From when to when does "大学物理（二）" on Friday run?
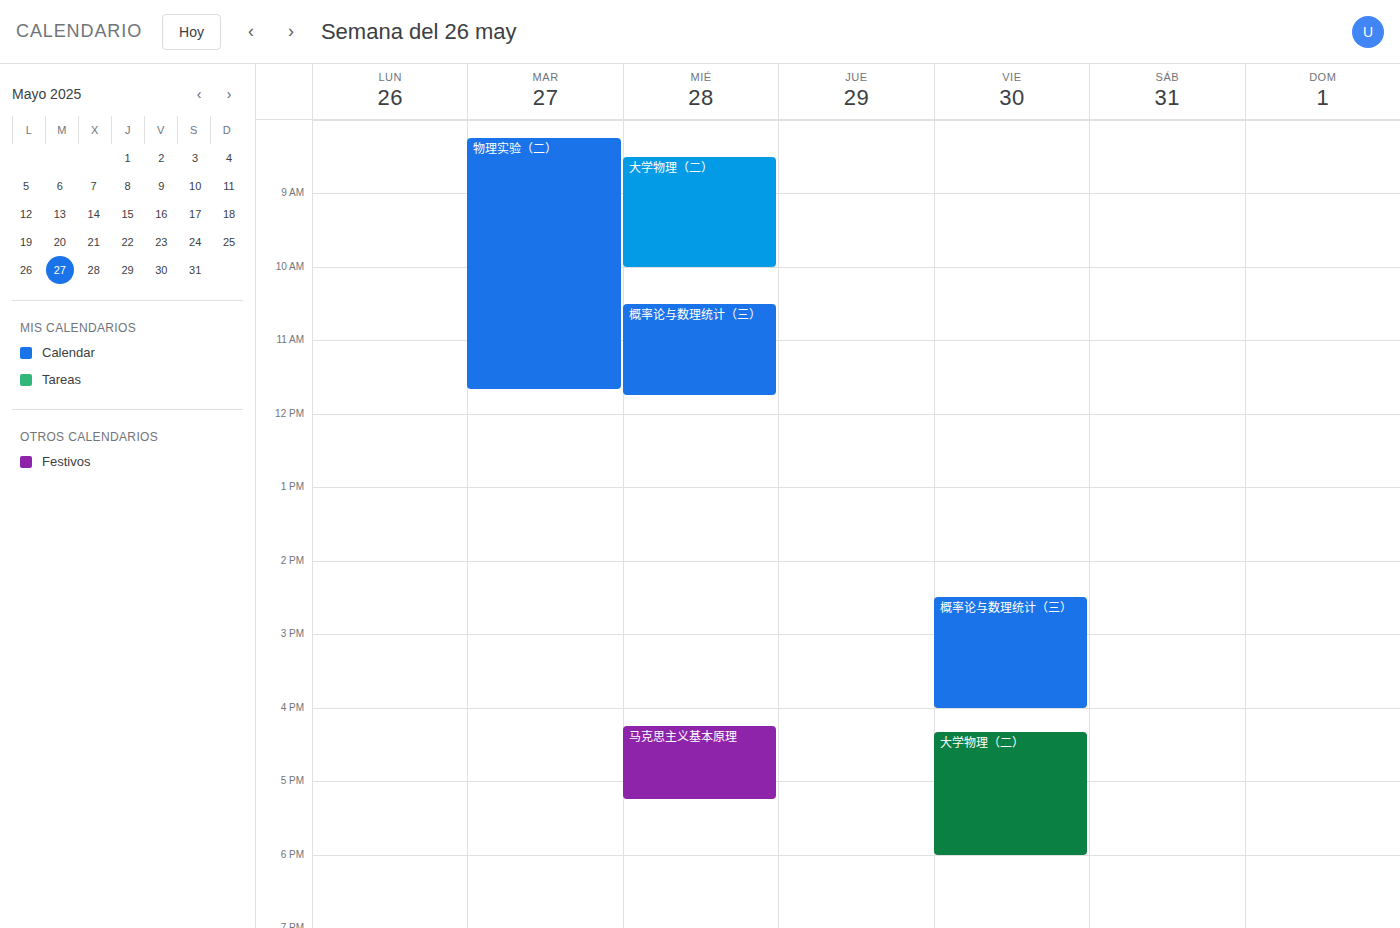
16:20 to 18:00